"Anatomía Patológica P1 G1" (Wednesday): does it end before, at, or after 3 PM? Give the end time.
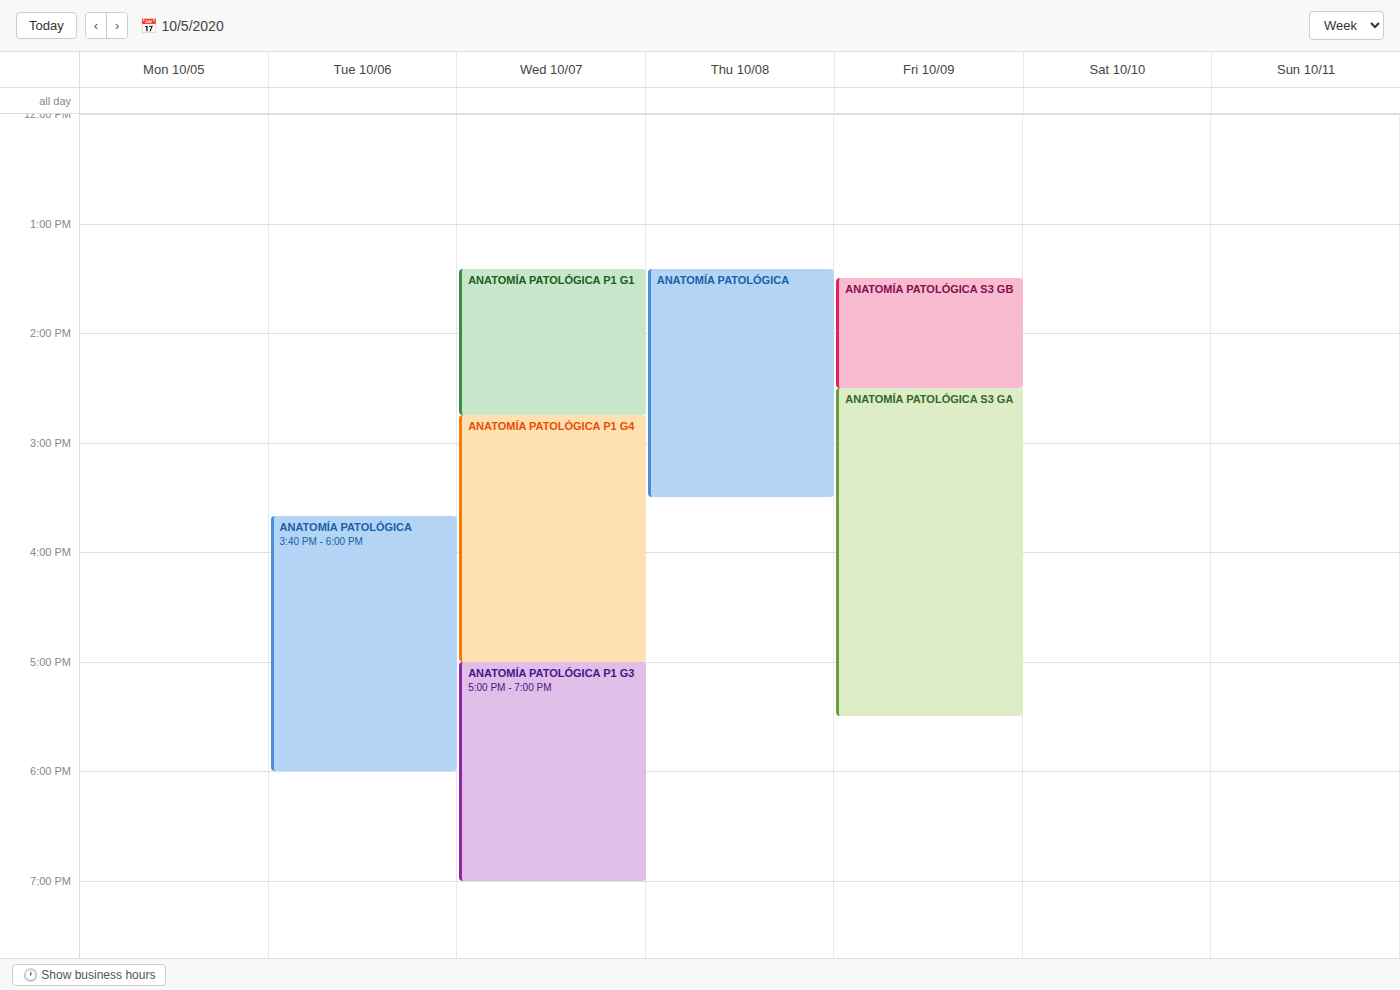
2:45 PM -- before 3 PM, 15 minutes above the 3 PM line.